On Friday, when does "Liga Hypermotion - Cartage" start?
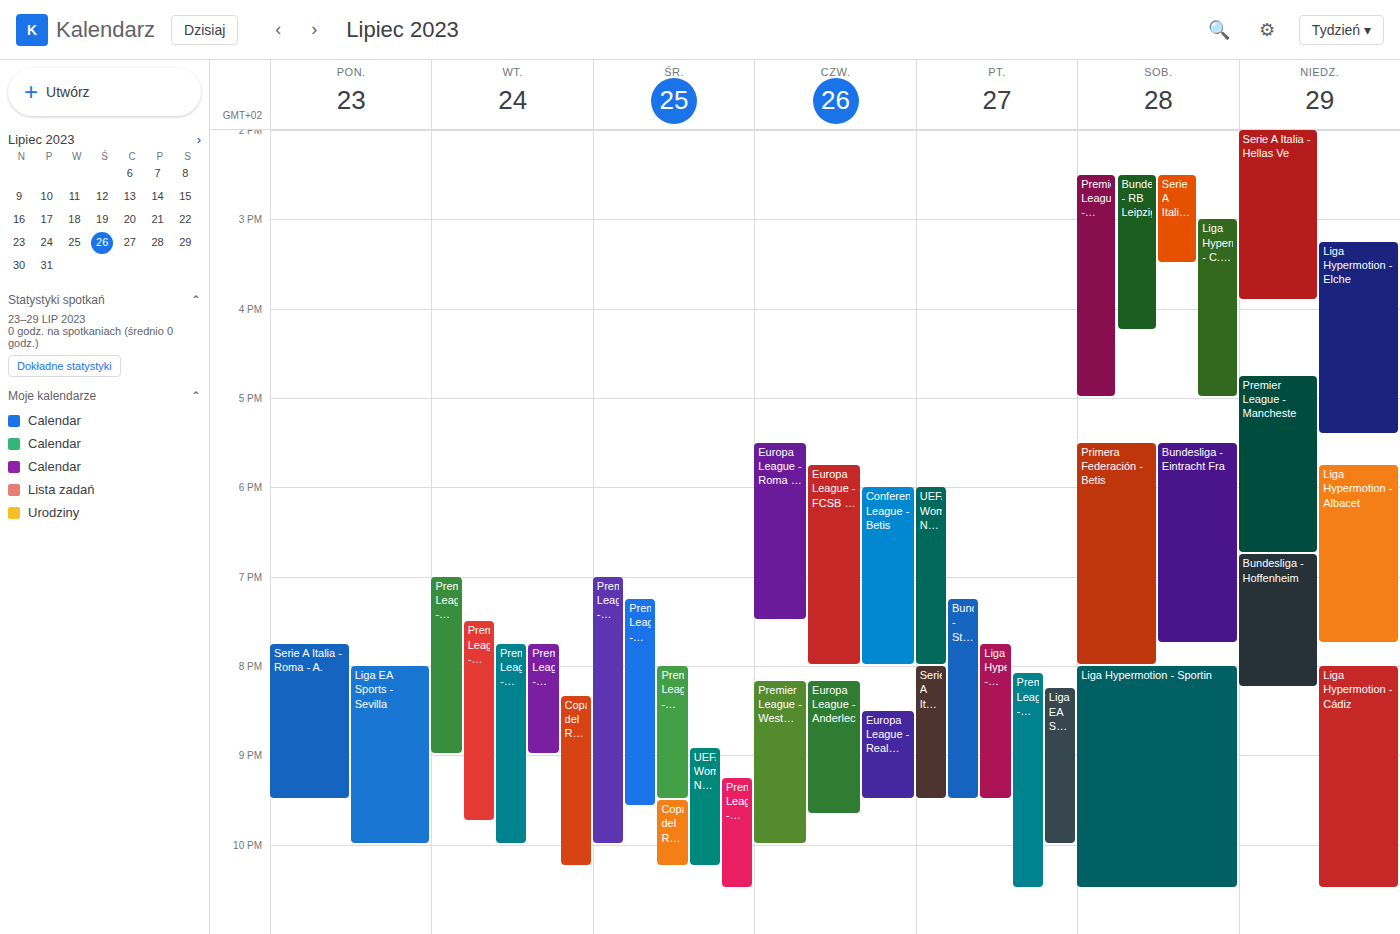
7:45 PM